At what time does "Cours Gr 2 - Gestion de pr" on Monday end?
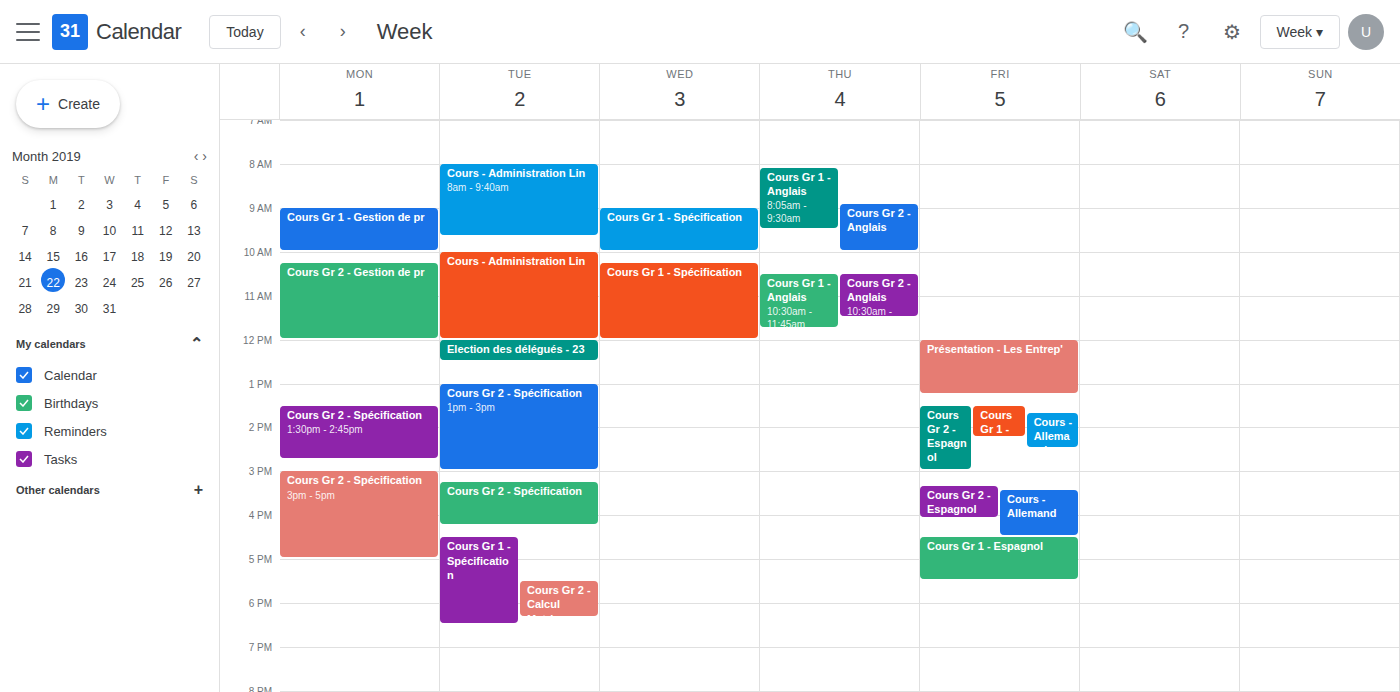
12:00